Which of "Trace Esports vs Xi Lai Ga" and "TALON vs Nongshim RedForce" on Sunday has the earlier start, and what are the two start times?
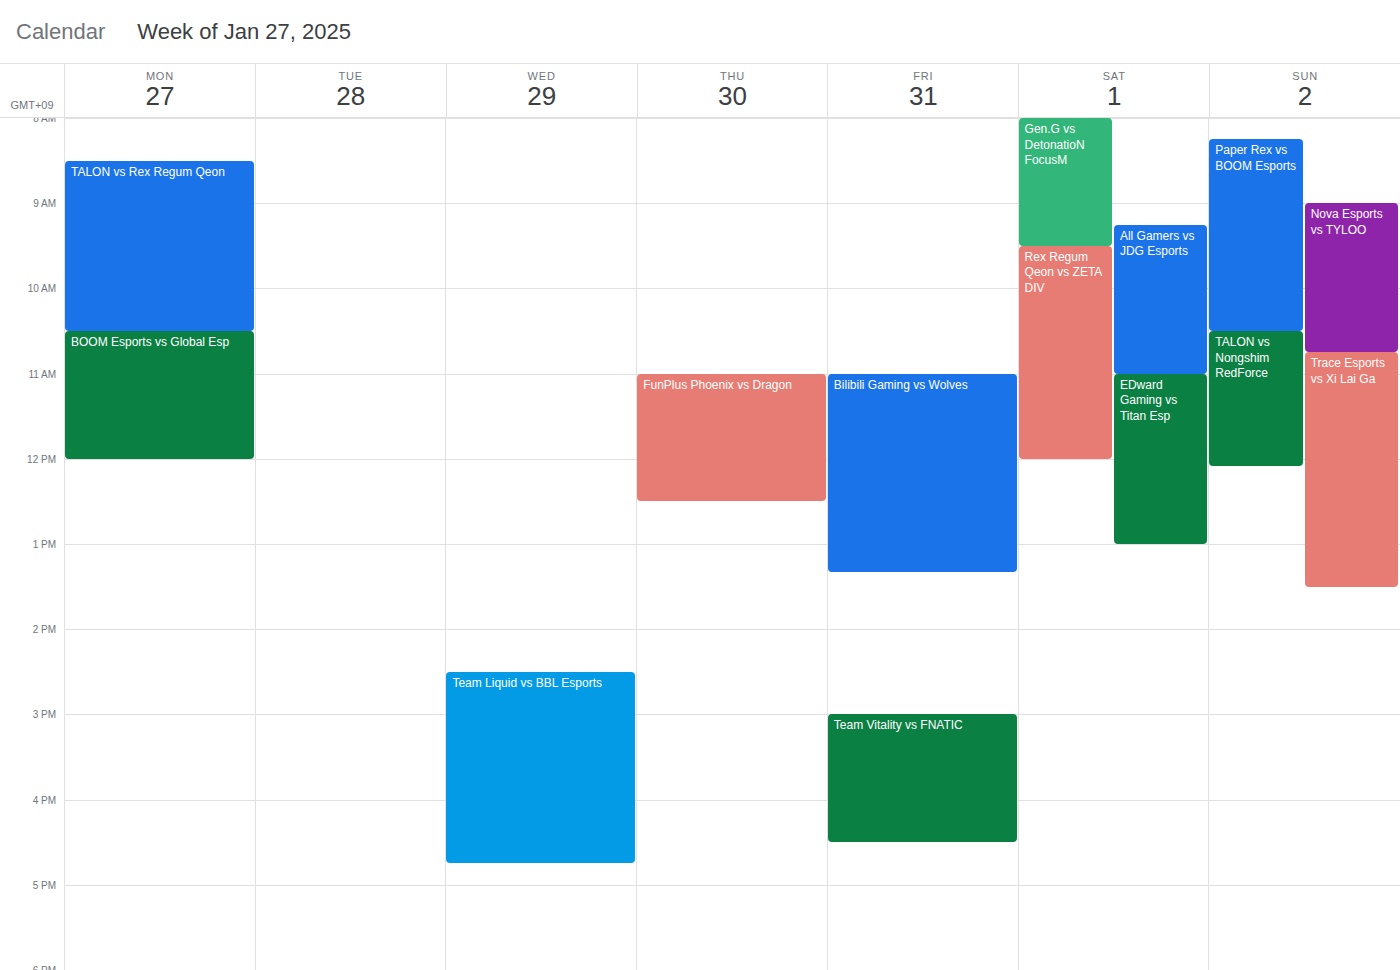
"TALON vs Nongshim RedForce" 10:30 AM; "Trace Esports vs Xi Lai Ga" 10:45 AM.